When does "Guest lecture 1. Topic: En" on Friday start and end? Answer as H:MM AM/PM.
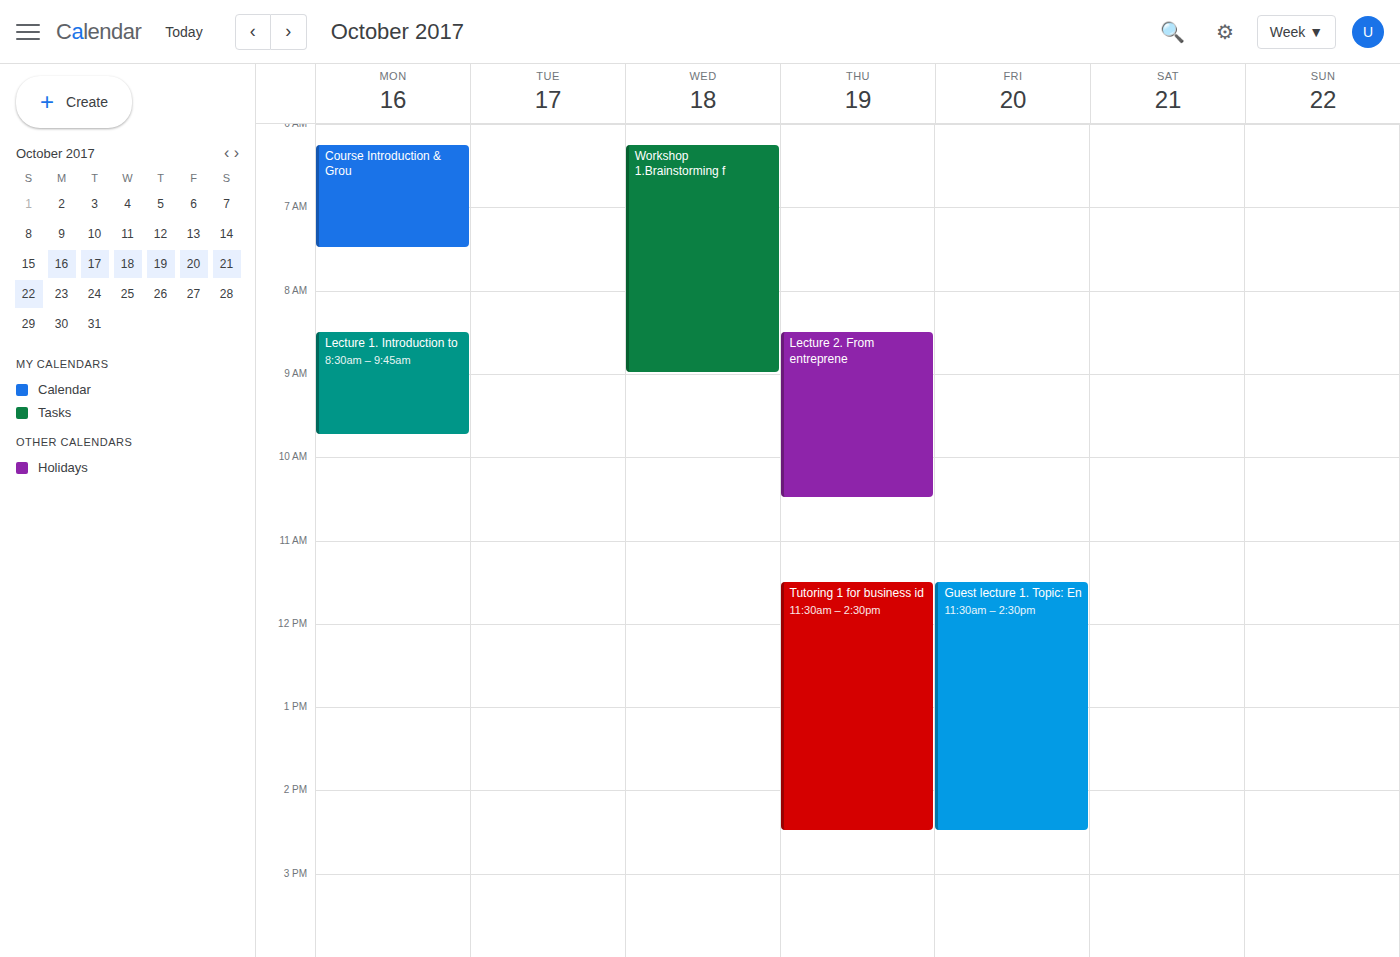
11:30 AM to 2:30 PM